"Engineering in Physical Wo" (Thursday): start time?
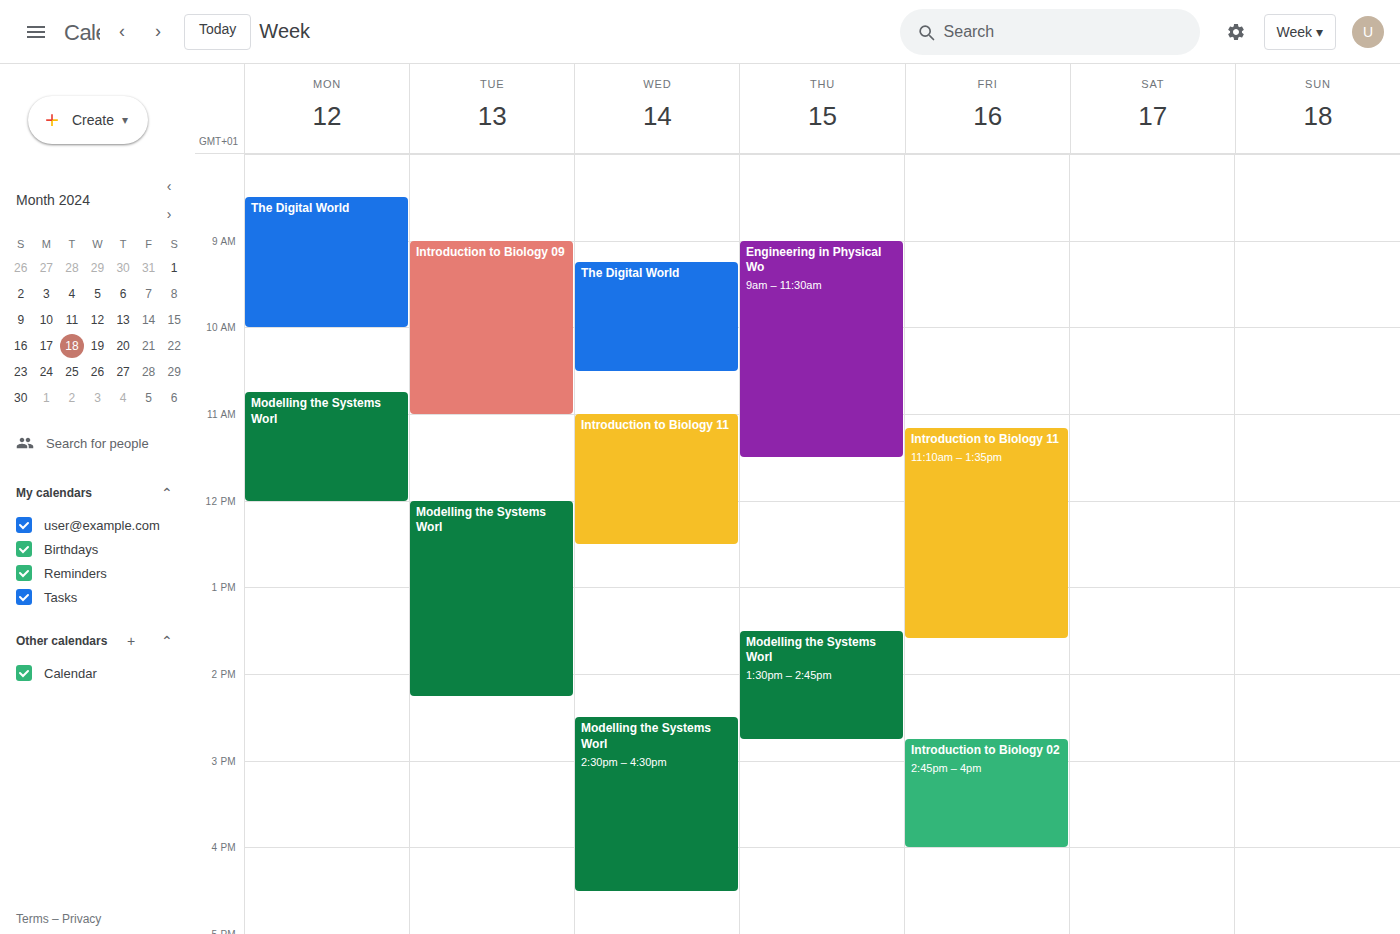
09:00